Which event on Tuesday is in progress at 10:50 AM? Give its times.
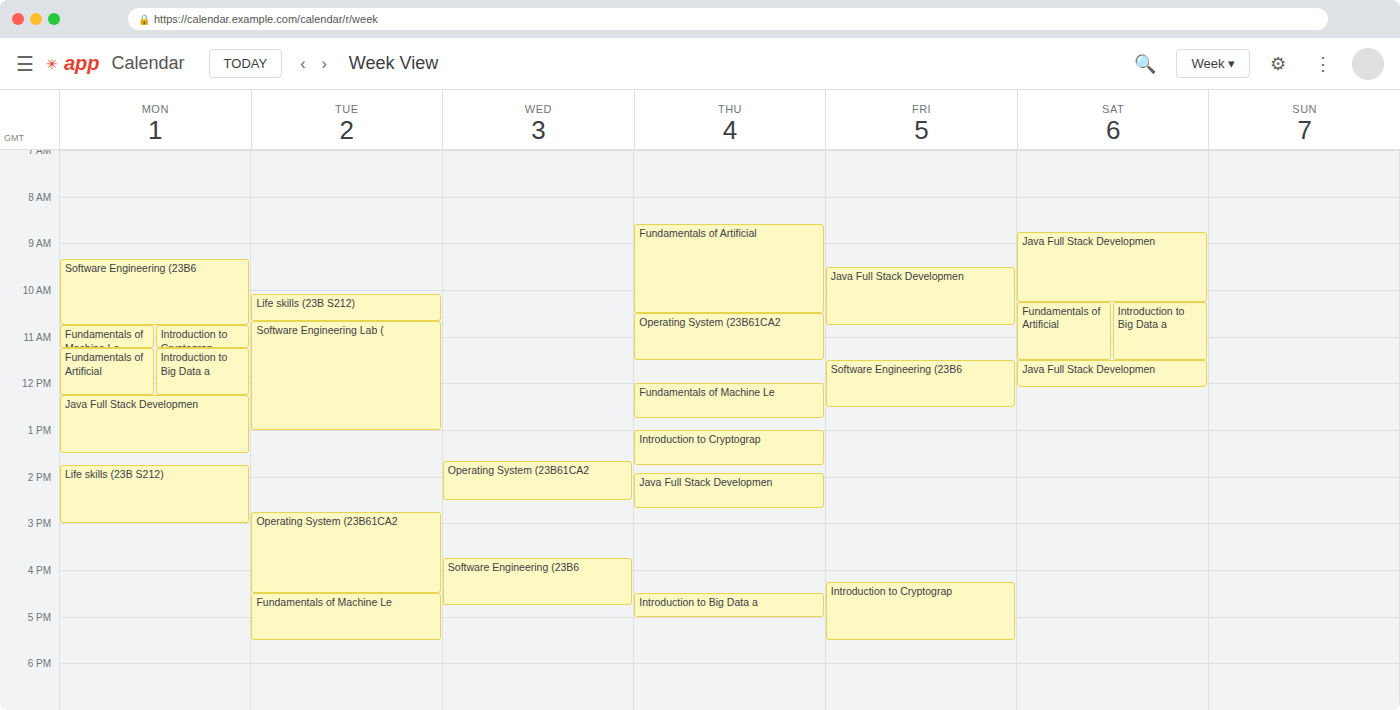
"Software Engineering Lab (", 10:40 AM to 1:00 PM